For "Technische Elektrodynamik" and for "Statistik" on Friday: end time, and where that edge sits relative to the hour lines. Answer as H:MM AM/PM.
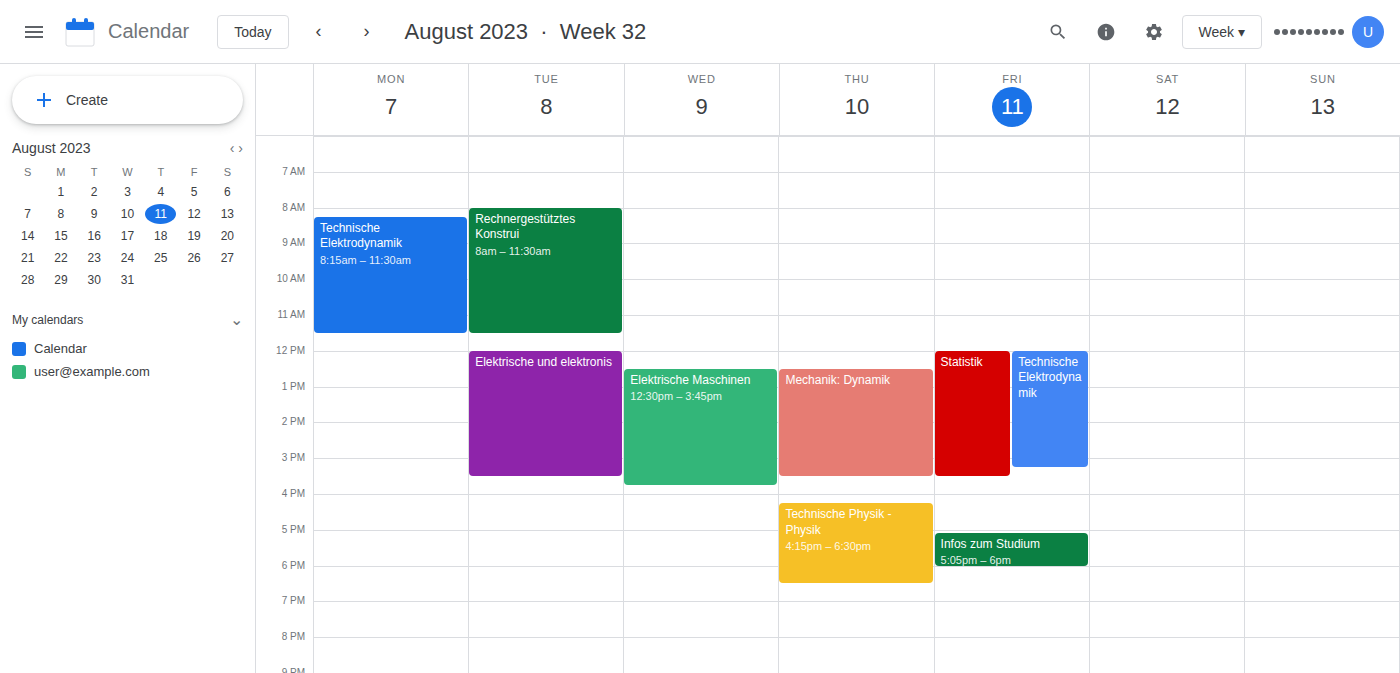
"Technische Elektrodynamik": 3:15 PM, neither: a quarter of the way from the 3 PM line to the 4 PM line. "Statistik": 3:30 PM, halfway between the 3 PM and 4 PM lines.